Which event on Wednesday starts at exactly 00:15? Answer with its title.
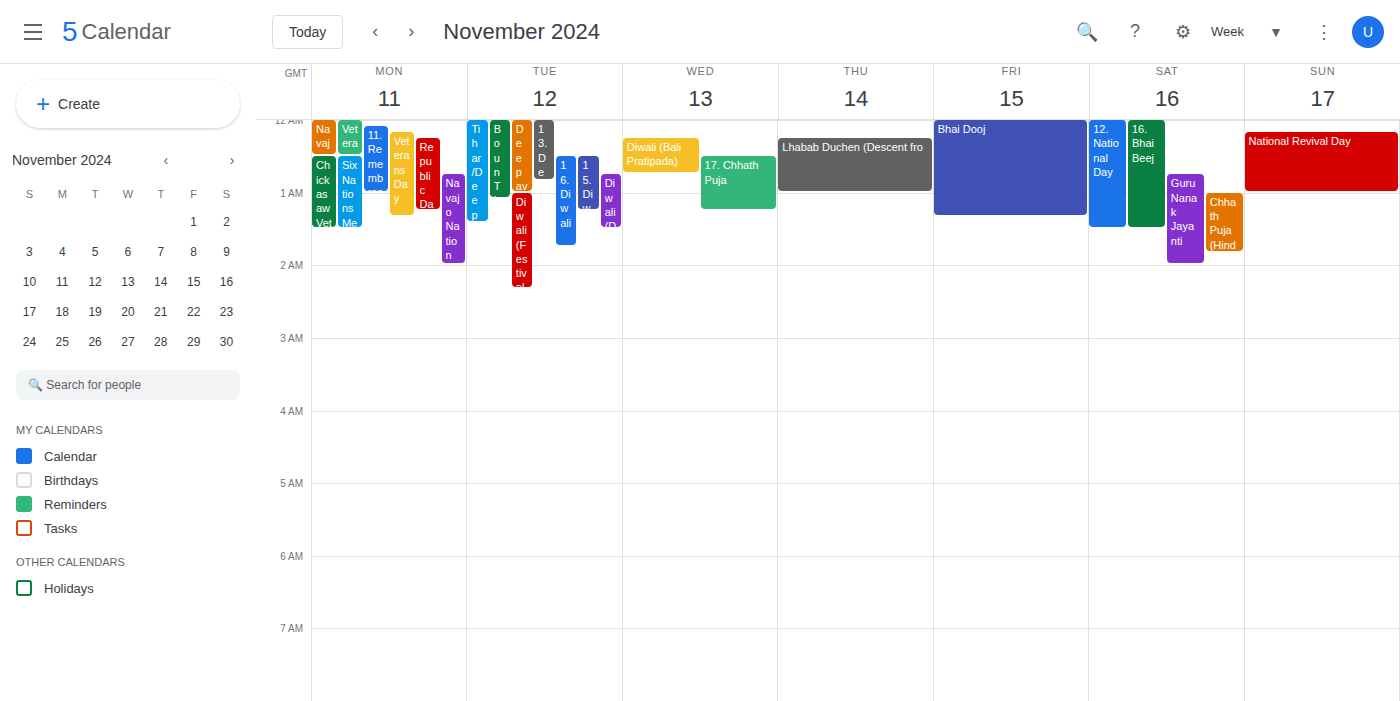
"Diwali (Bali Pratipada)"